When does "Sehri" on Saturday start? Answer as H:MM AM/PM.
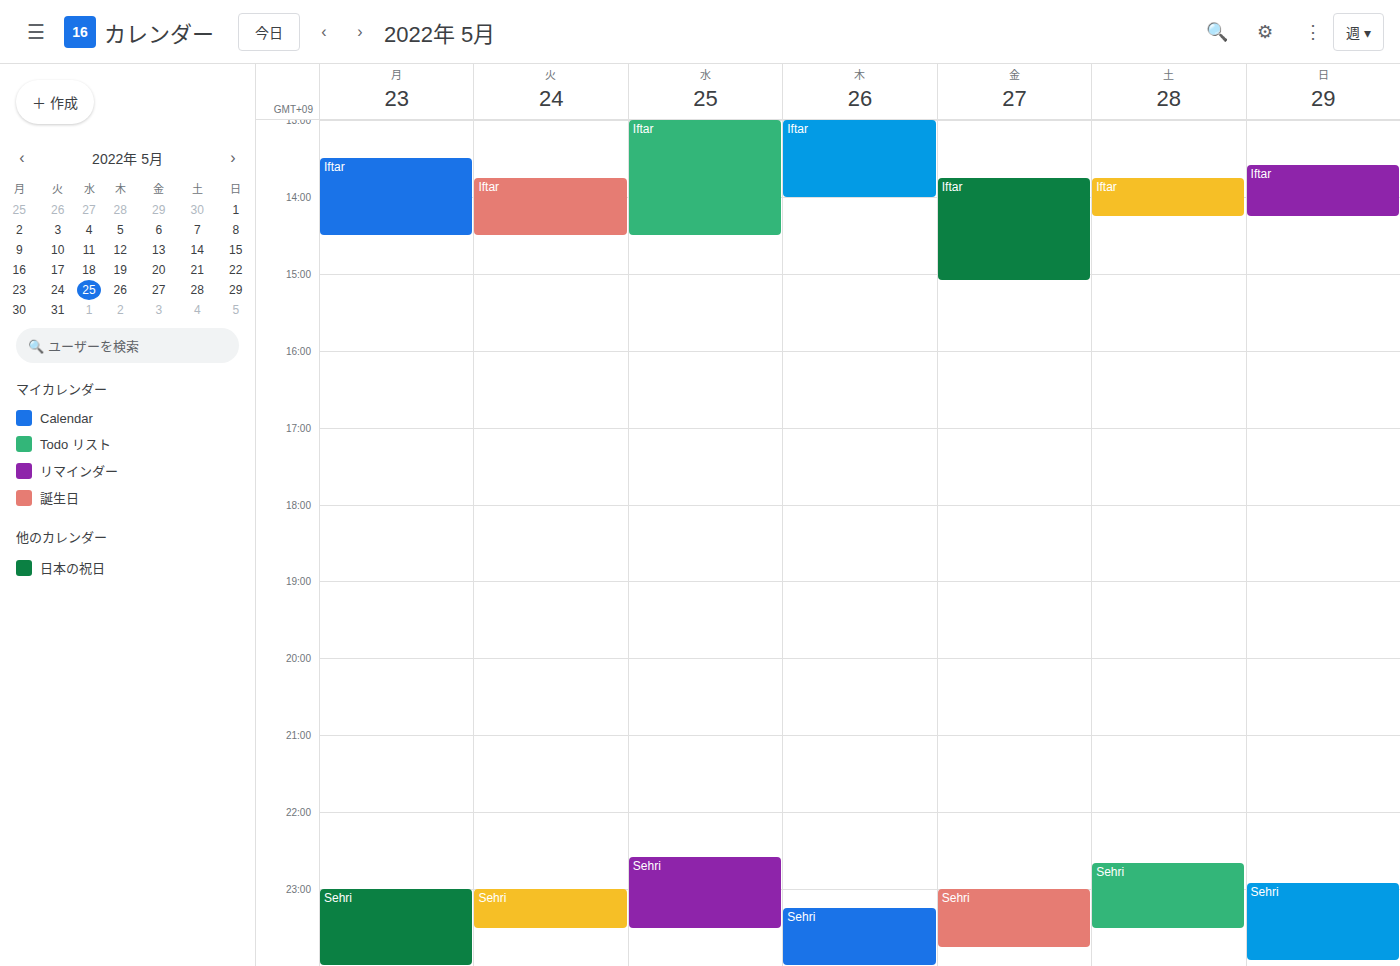
10:40 PM